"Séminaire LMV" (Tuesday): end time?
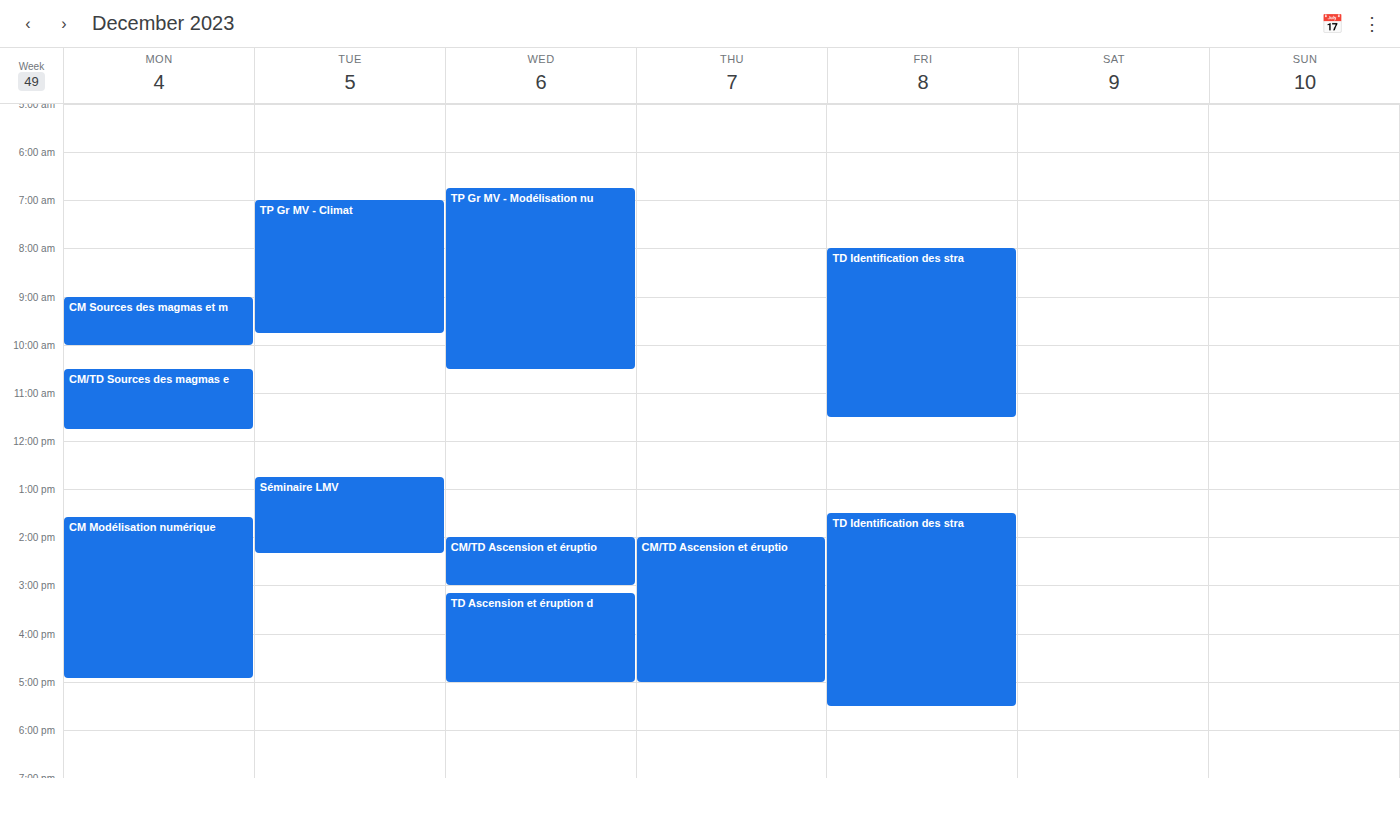
2:20 PM